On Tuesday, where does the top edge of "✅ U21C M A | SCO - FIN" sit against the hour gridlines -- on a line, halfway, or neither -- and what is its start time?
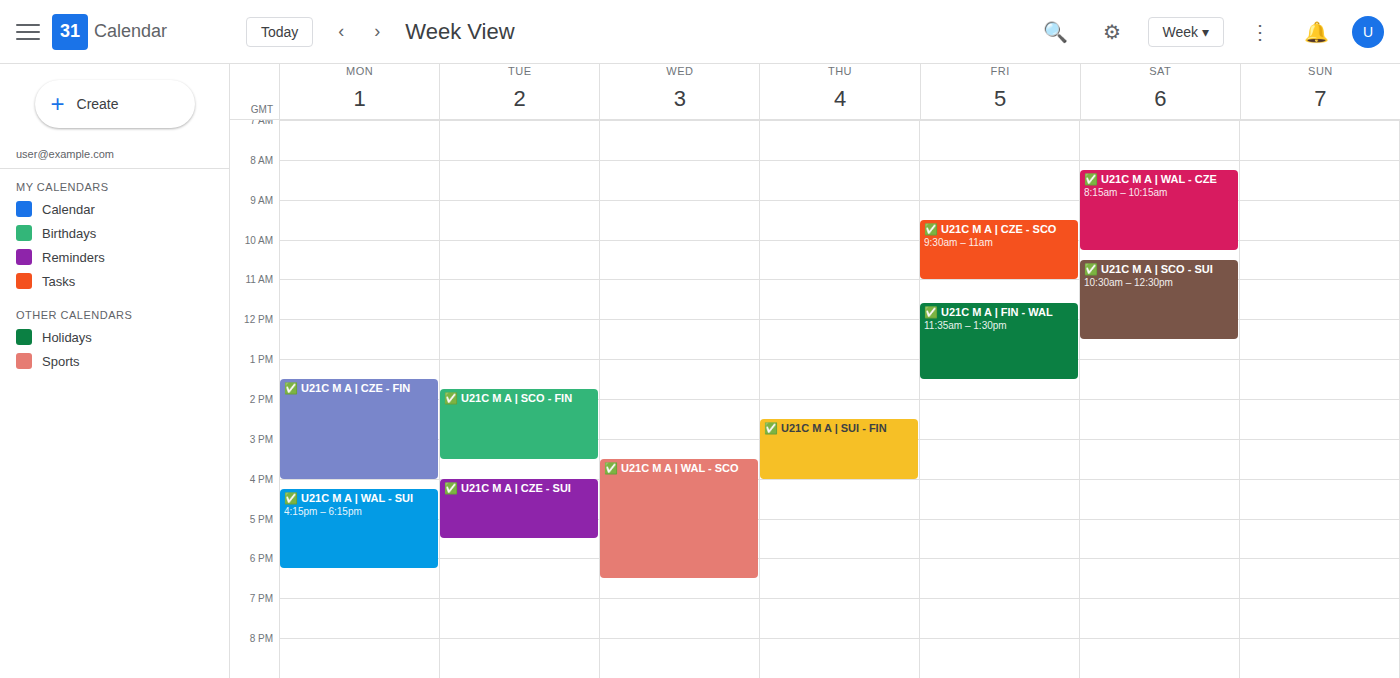
13:45 -- neither: three quarters of the way from the 13:00 line to the 14:00 line.